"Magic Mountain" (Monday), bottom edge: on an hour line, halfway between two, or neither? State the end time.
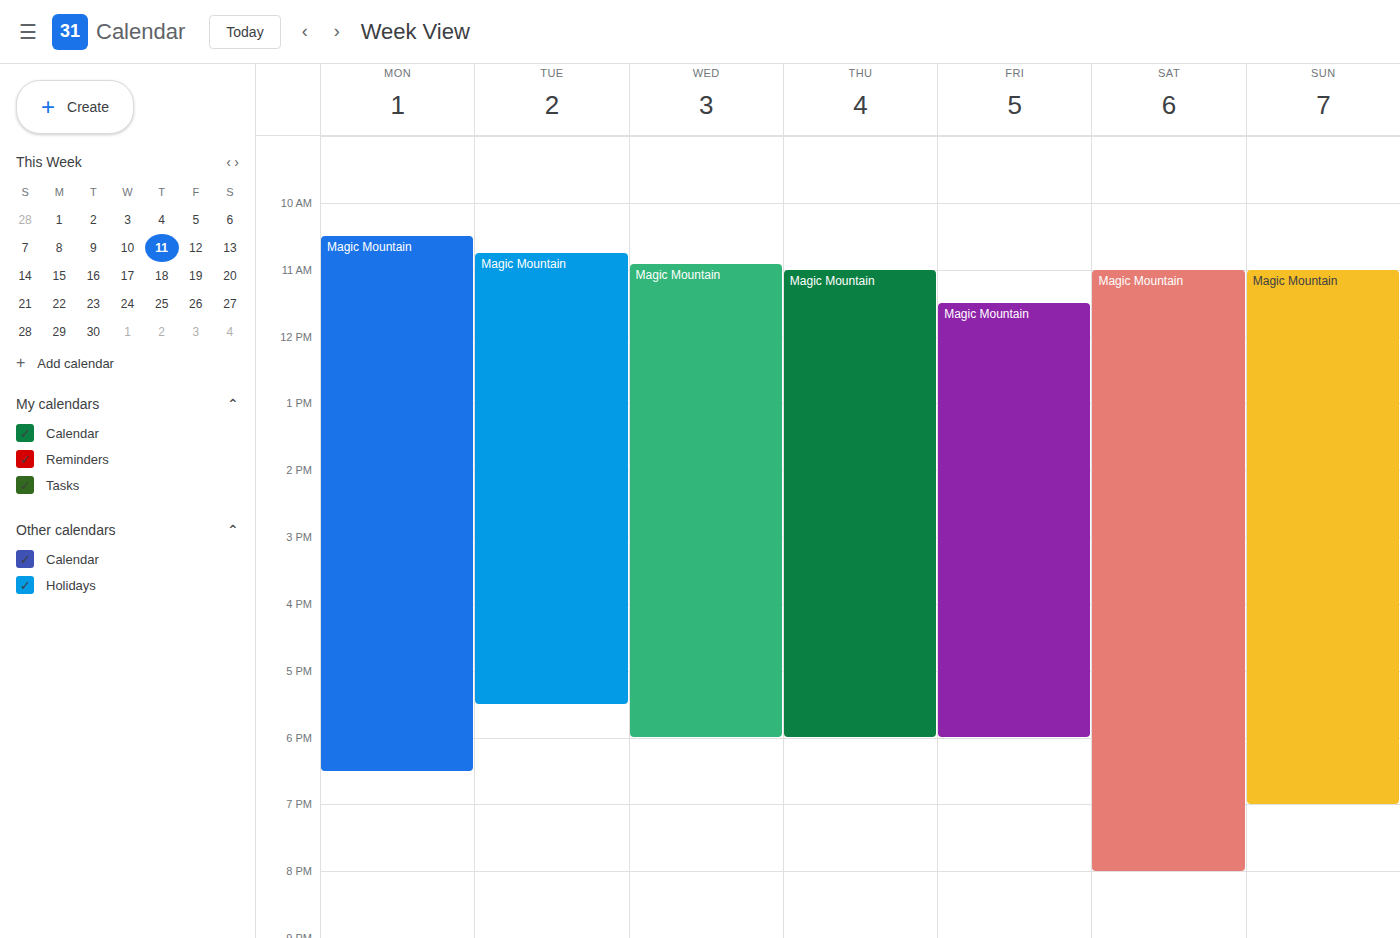
6:30 PM -- halfway between the 6 PM and 7 PM lines.